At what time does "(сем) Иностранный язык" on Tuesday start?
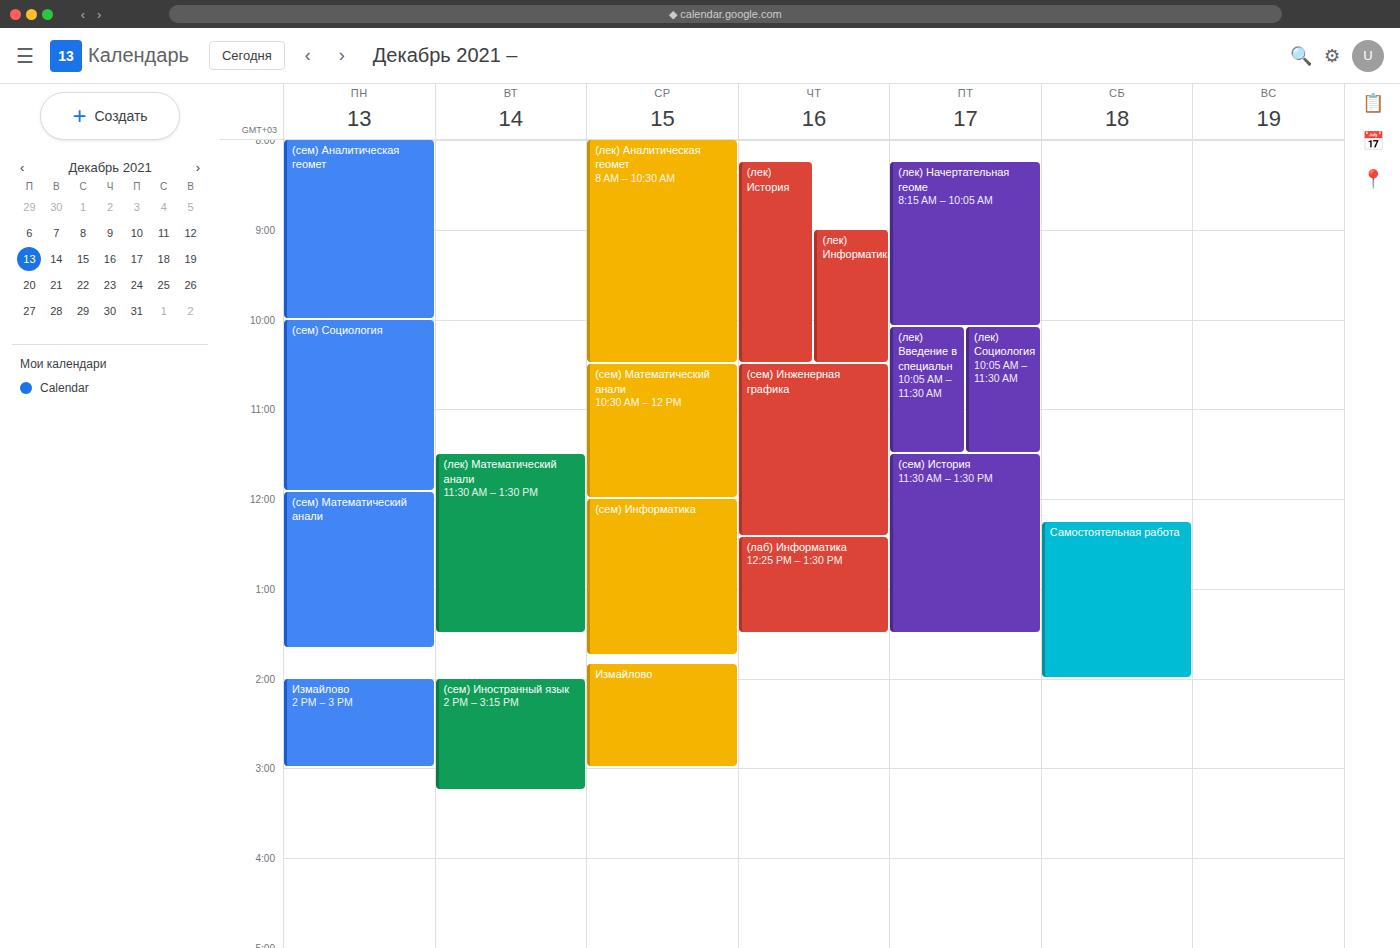
2:00 PM